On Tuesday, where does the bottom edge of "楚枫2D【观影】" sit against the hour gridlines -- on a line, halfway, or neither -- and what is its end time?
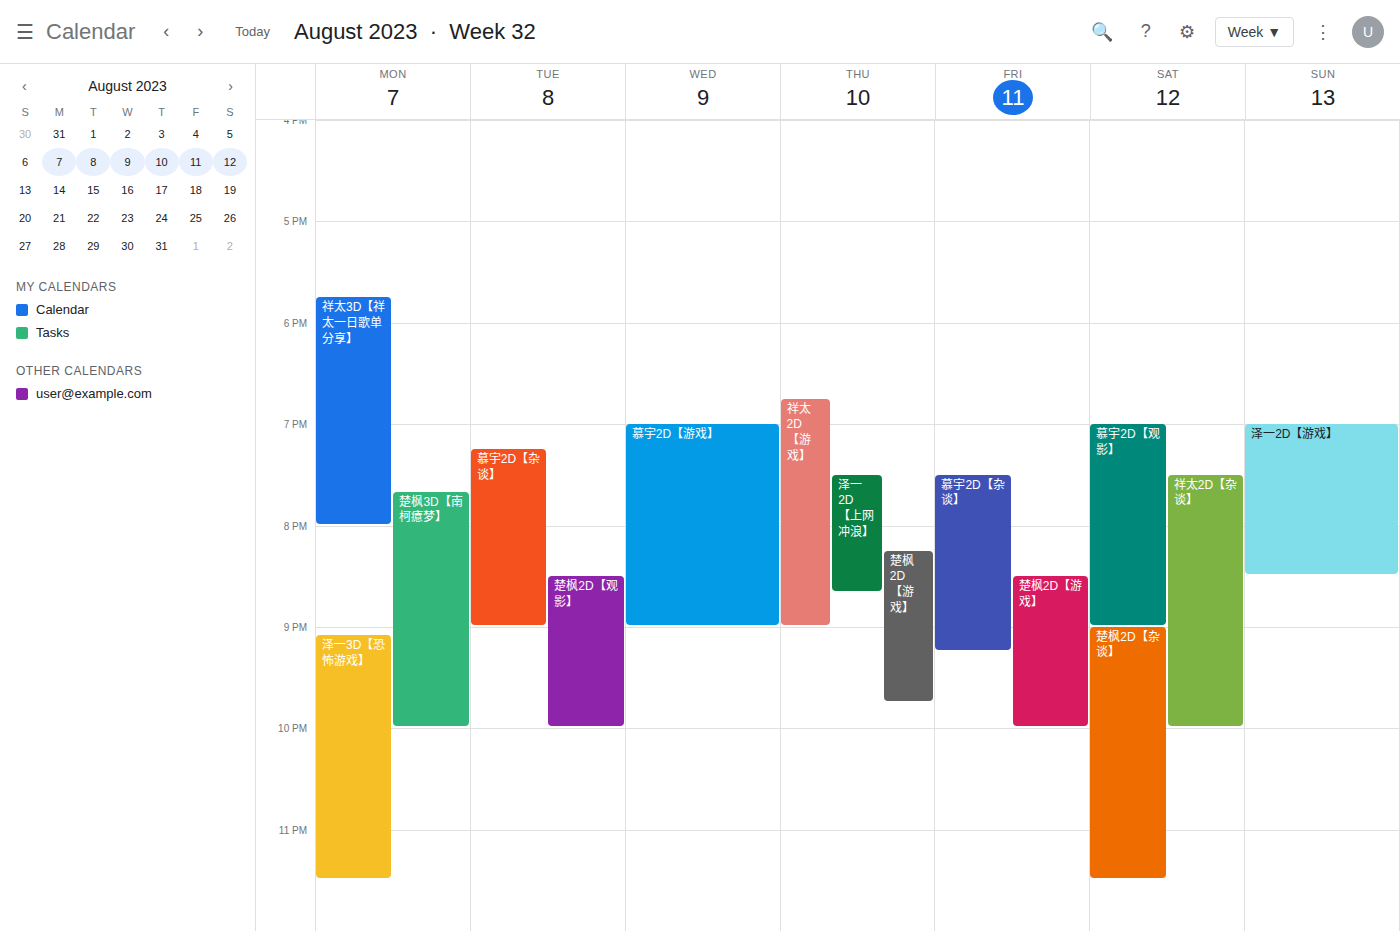
10:00 PM -- exactly on the 10 PM line.